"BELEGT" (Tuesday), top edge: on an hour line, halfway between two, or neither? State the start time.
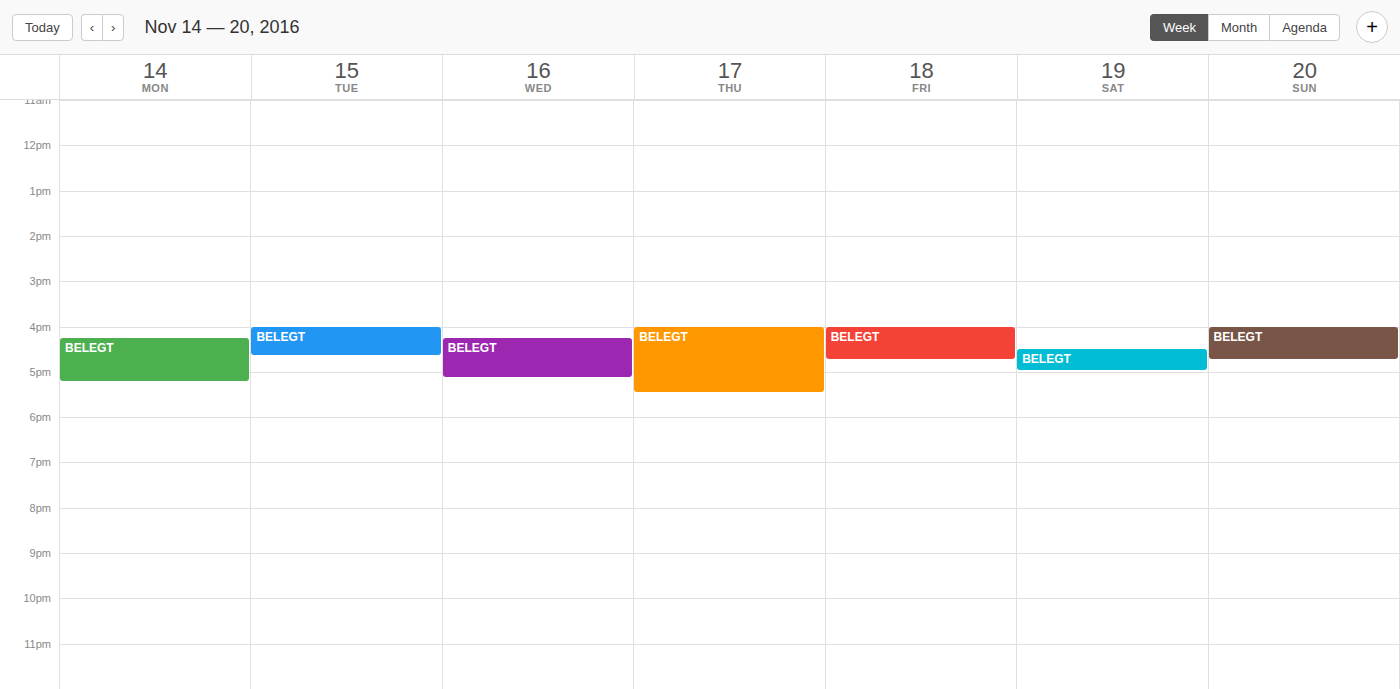
4:00 PM -- exactly on the 4 PM line.